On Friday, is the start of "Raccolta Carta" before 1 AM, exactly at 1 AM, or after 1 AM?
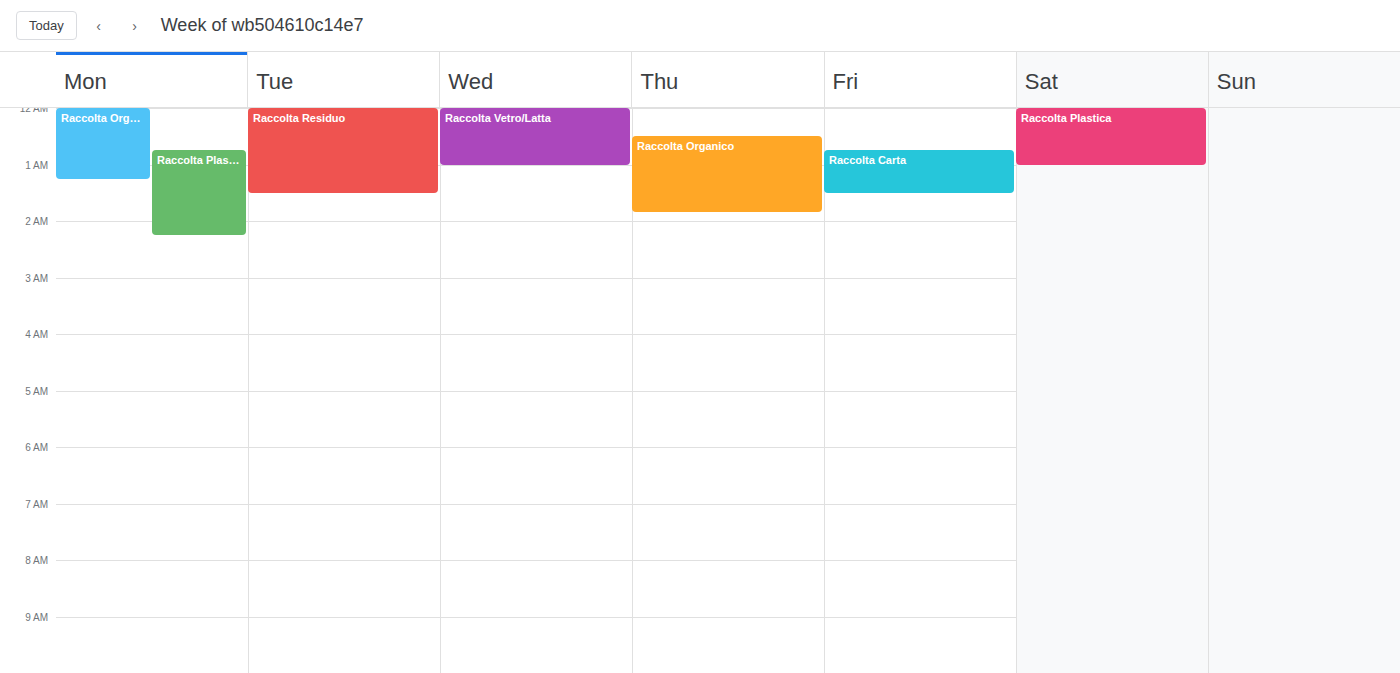
12:45 AM -- before 1 AM, 15 minutes above the 1 AM line.